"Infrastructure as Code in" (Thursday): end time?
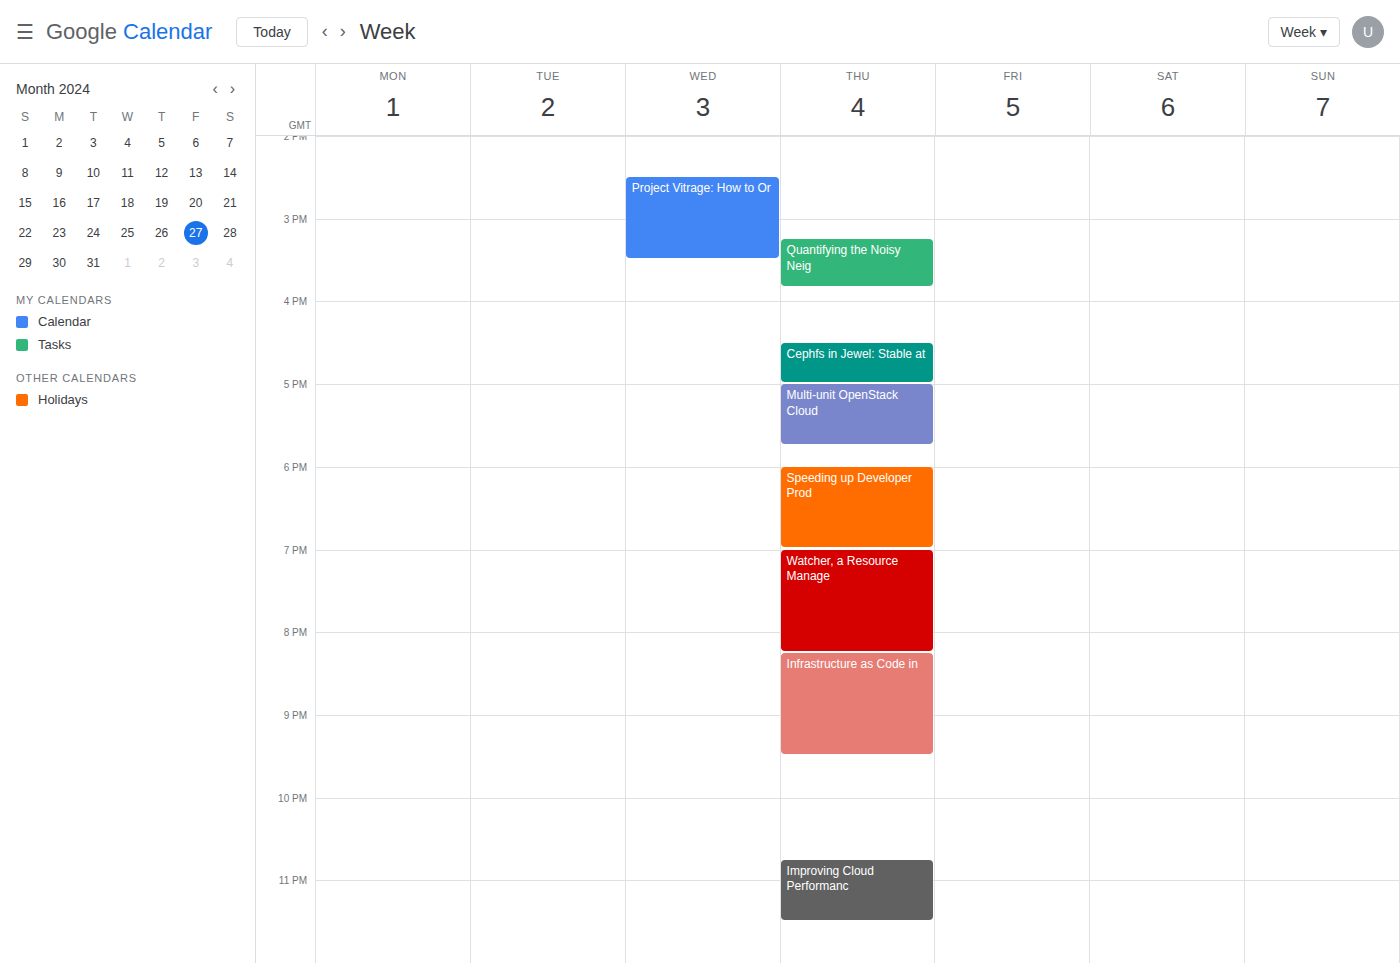
9:30 PM